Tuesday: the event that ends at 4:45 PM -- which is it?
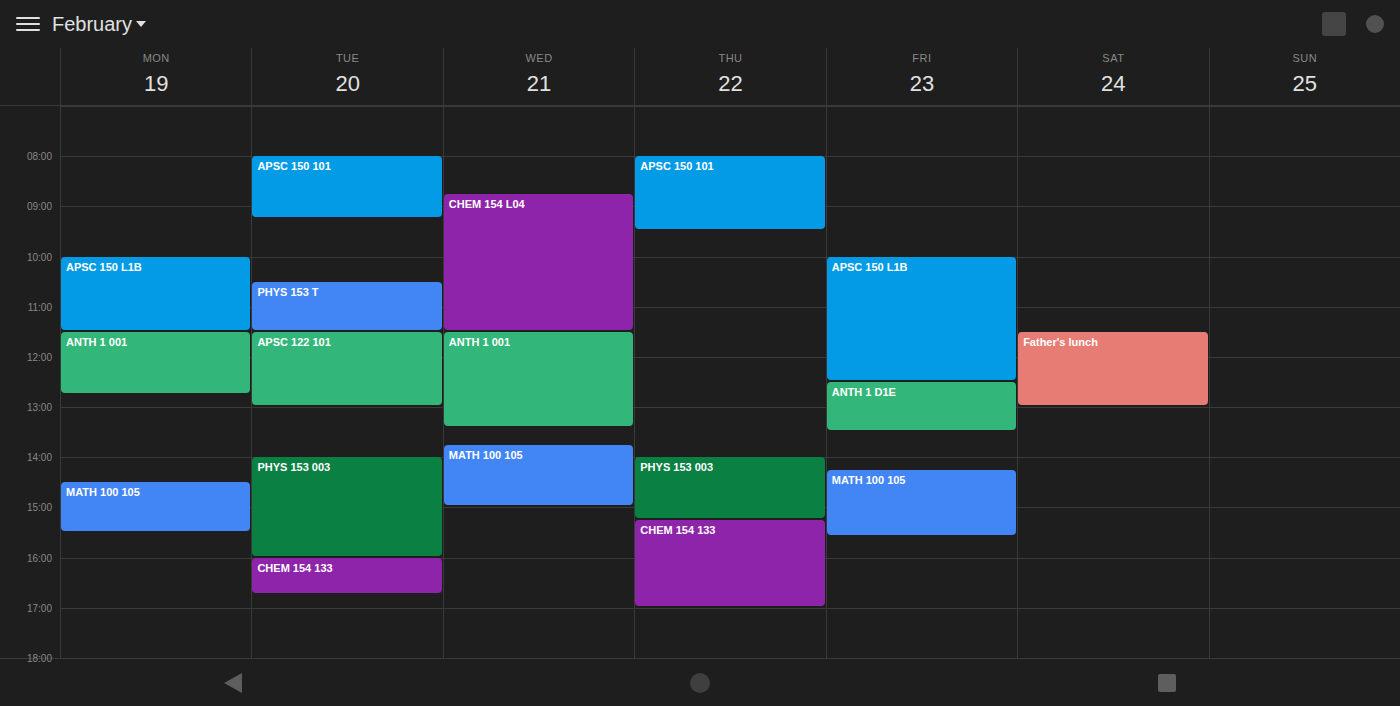
"CHEM 154 133"